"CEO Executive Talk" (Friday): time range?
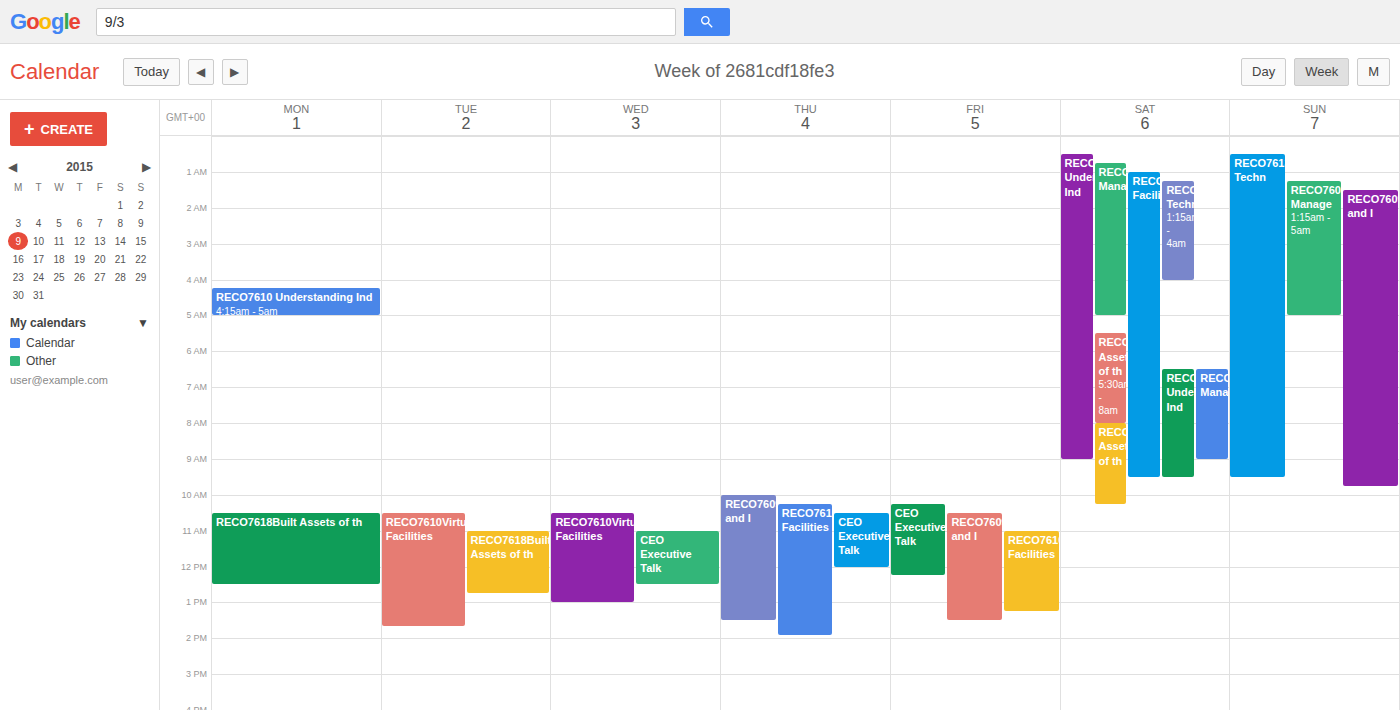
10:15 AM to 12:15 PM